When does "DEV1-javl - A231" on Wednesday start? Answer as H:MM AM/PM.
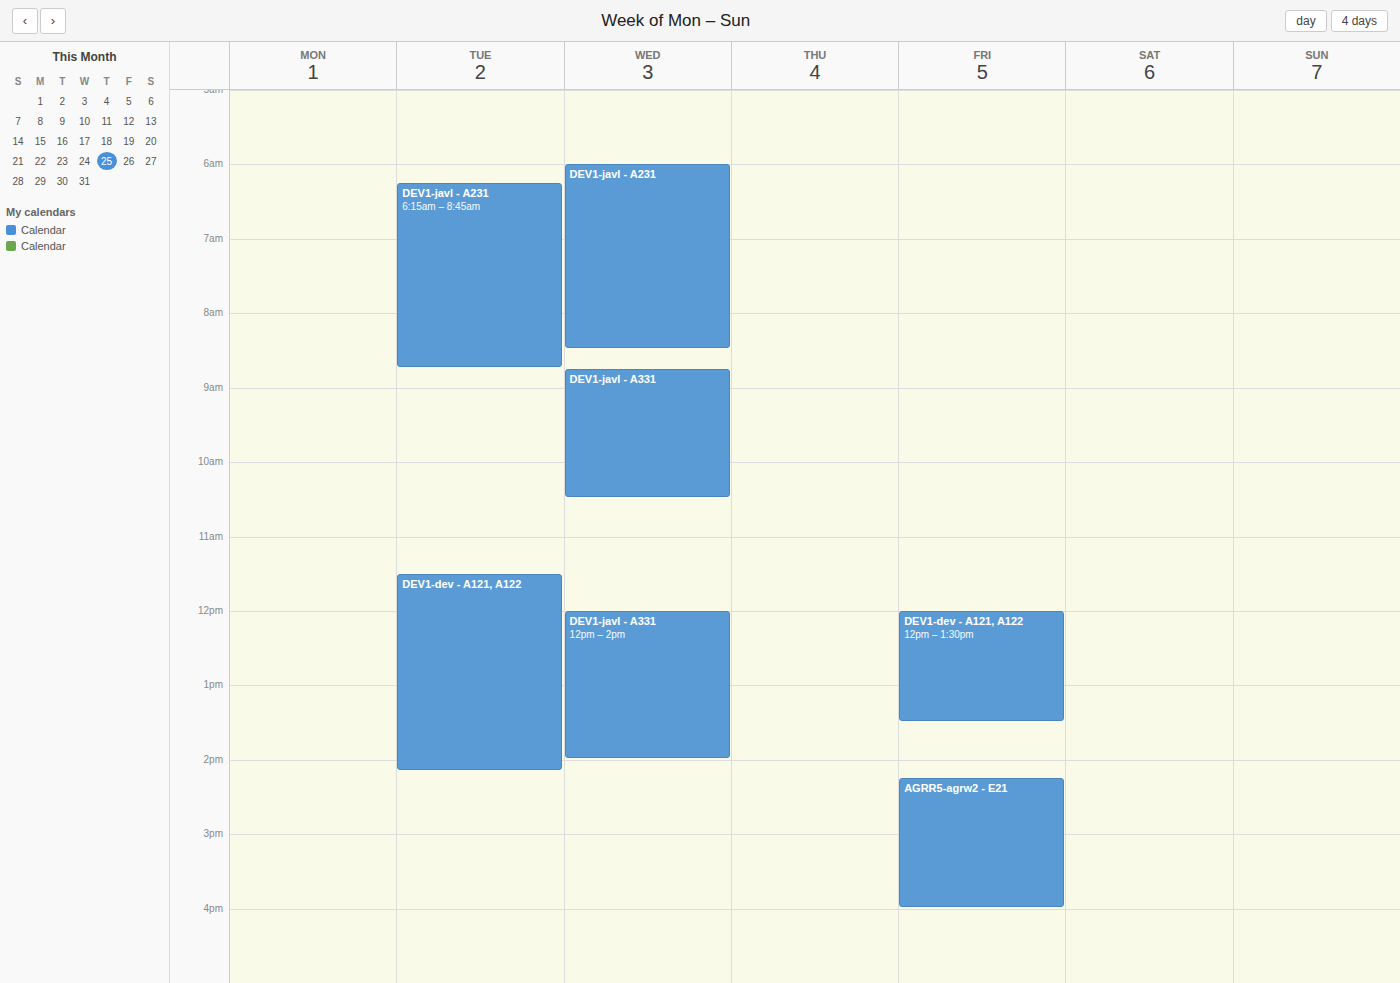
6:00 AM